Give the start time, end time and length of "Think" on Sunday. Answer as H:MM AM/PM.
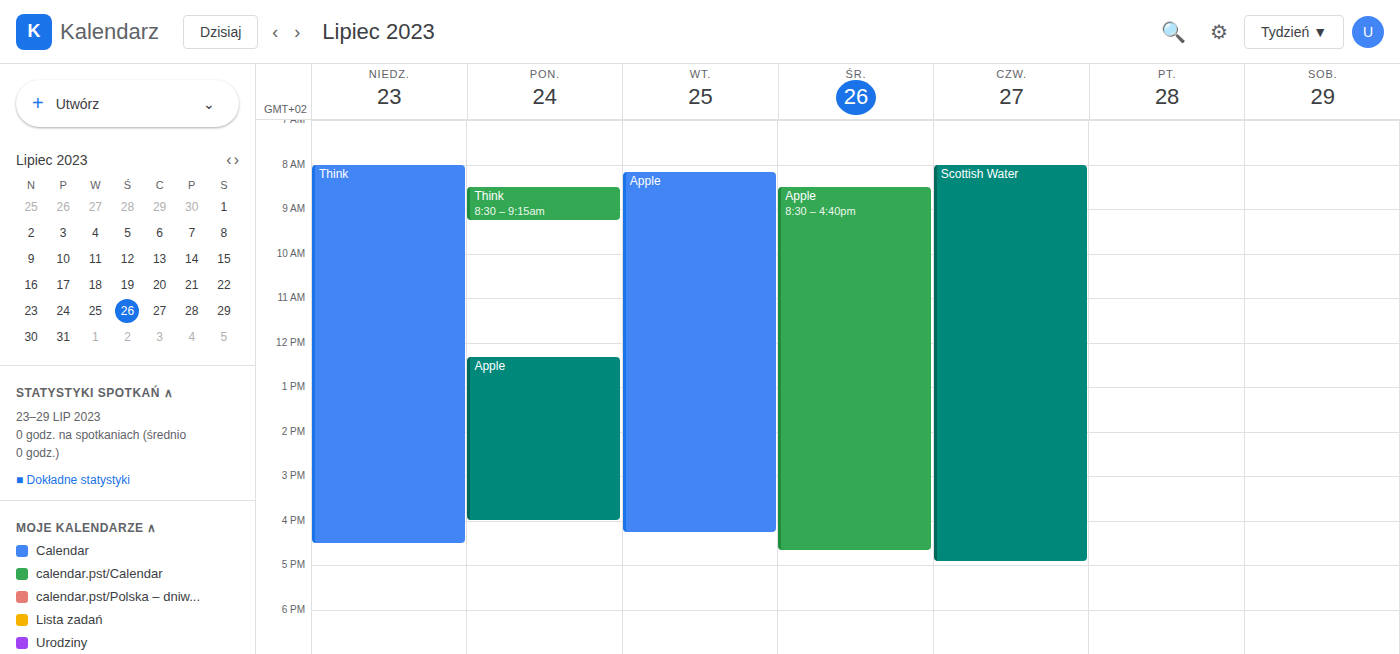
8:00 AM to 4:30 PM, 8 hours 30 minutes